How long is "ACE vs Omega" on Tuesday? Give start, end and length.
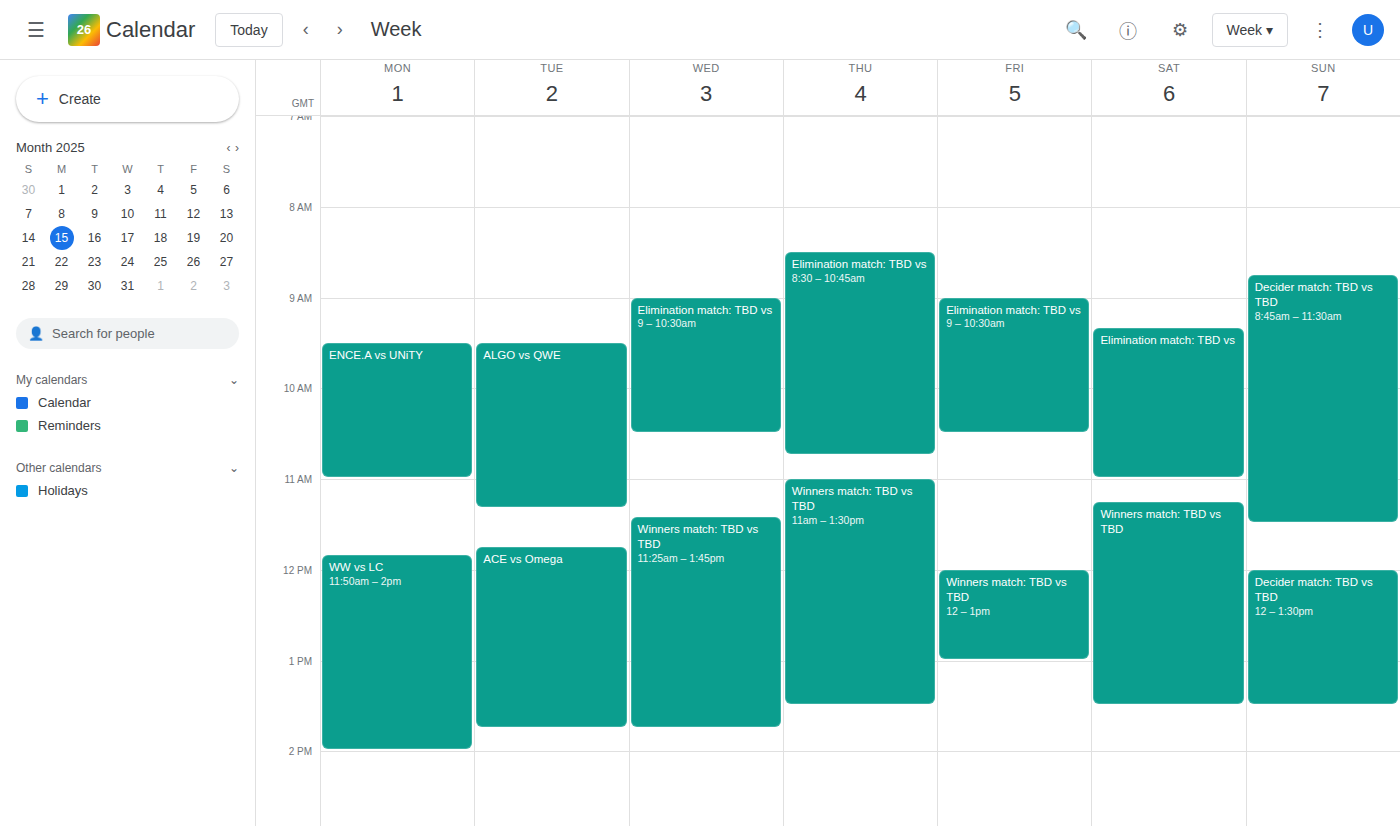
11:45 AM to 1:45 PM, 2 hours